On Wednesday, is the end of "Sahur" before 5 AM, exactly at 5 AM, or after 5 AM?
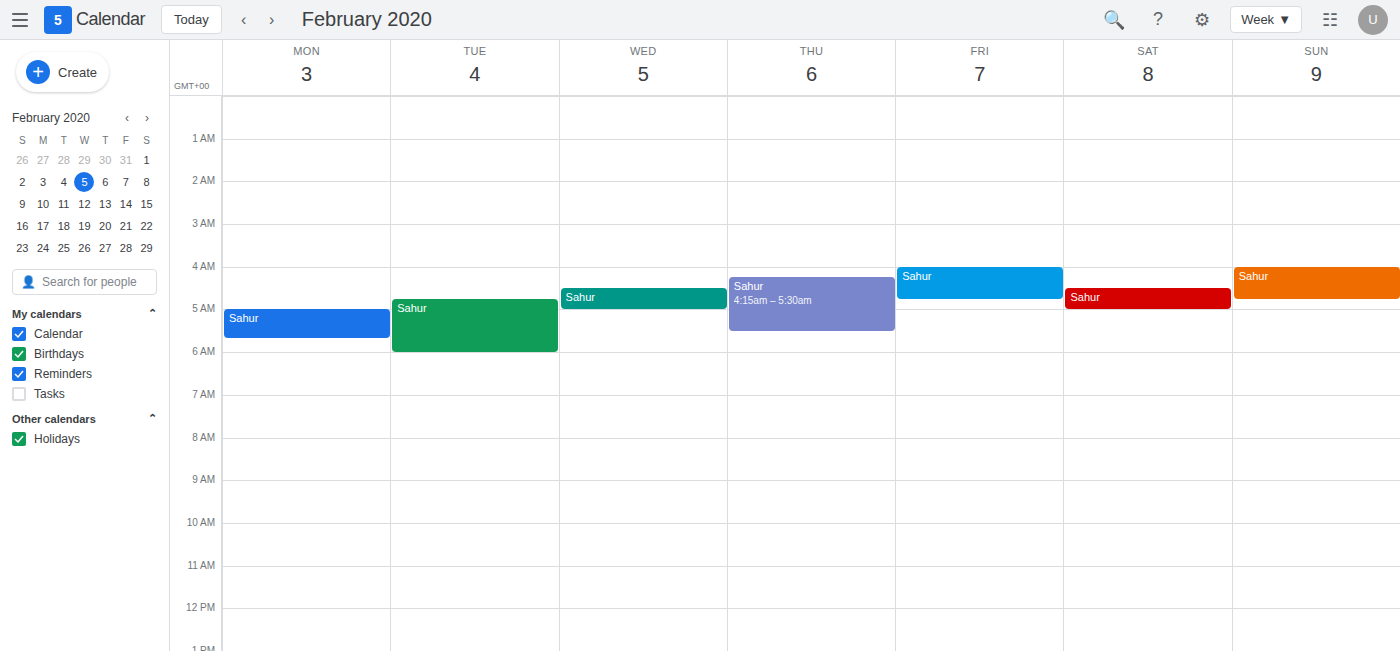
5:00 AM -- exactly at 5 AM, on the 5 AM line.